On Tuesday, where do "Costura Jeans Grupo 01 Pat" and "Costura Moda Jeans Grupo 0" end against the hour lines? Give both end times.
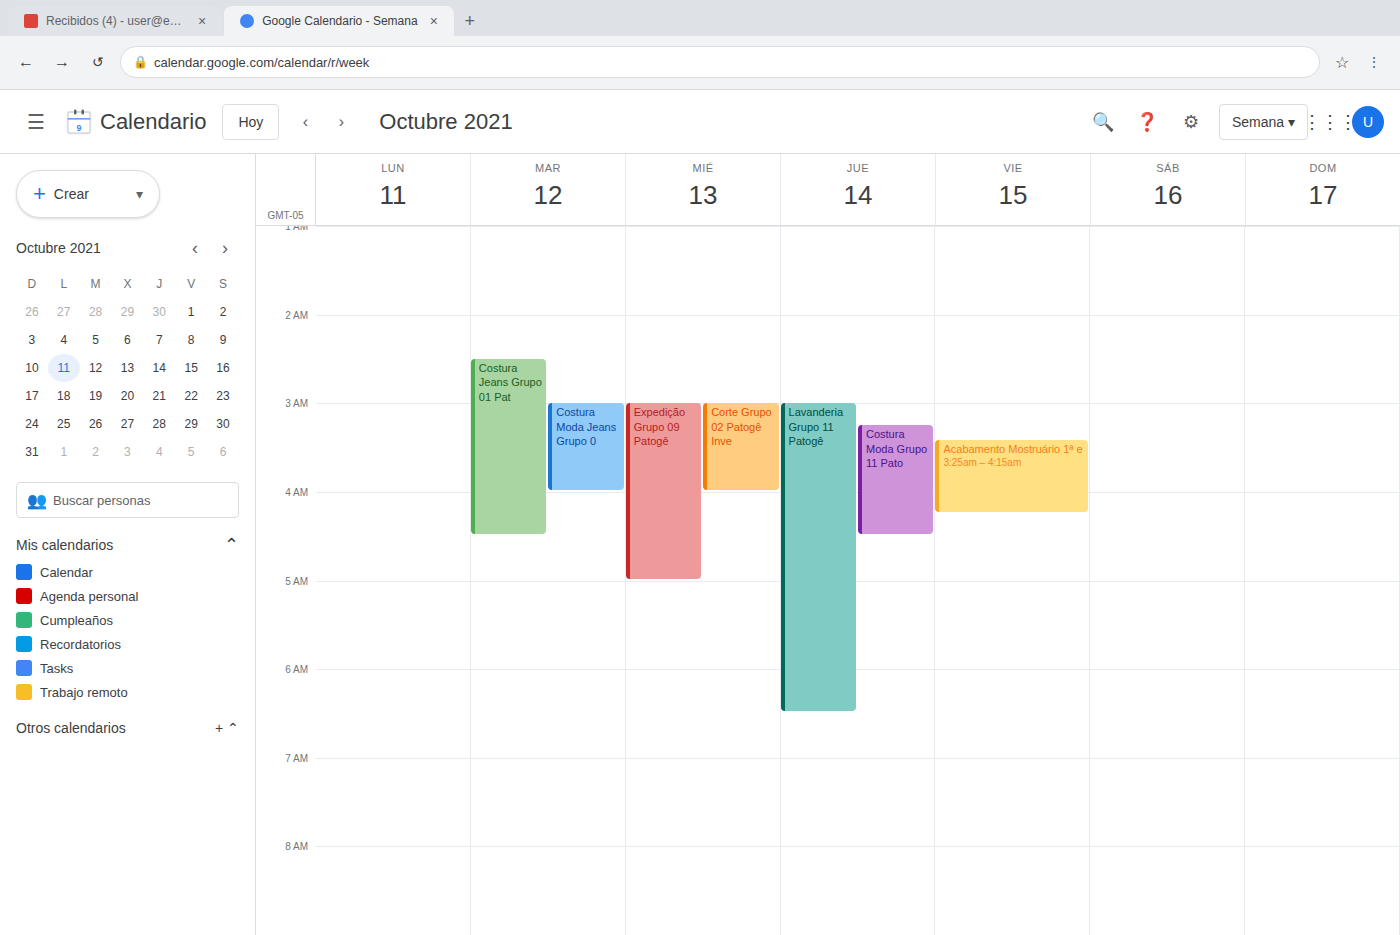
"Costura Jeans Grupo 01 Pat": 4:30 AM, halfway between the 4 AM and 5 AM lines. "Costura Moda Jeans Grupo 0": 4:00 AM, exactly on the 4 AM line.